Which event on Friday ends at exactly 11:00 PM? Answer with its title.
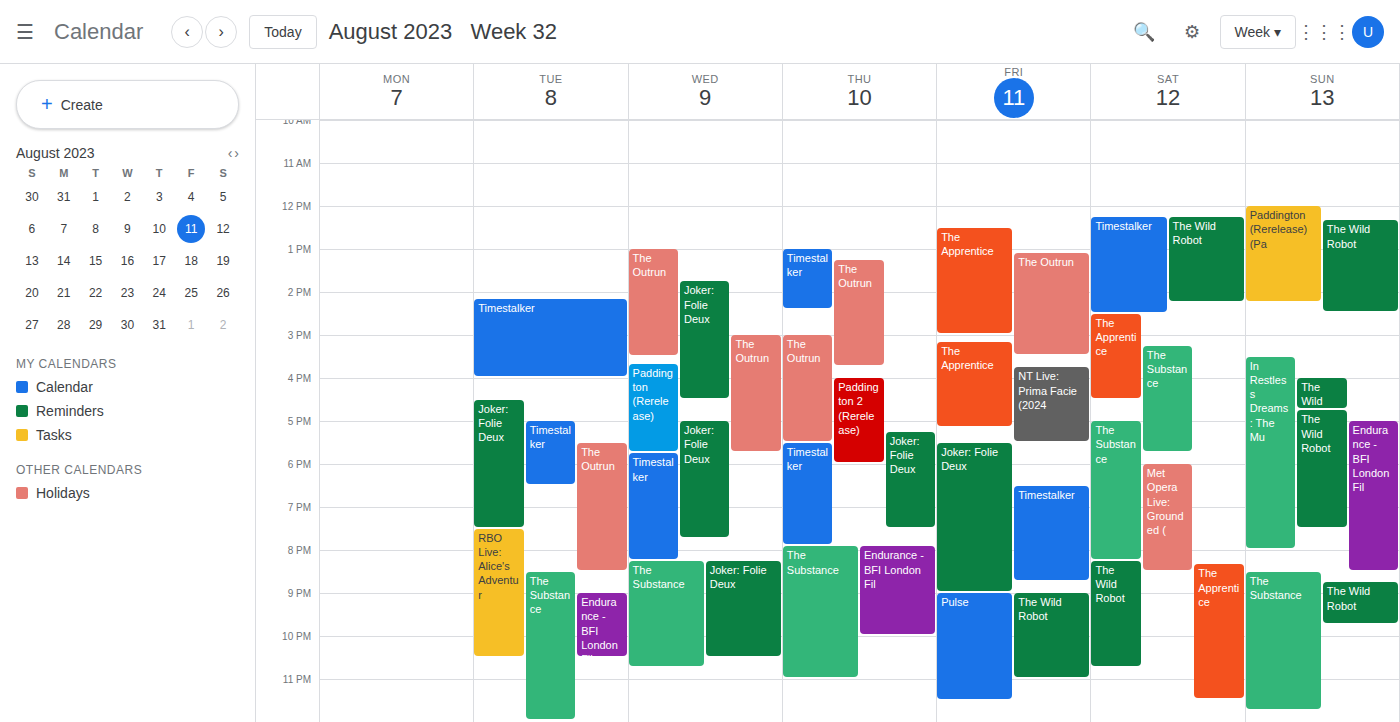
"The Wild Robot"